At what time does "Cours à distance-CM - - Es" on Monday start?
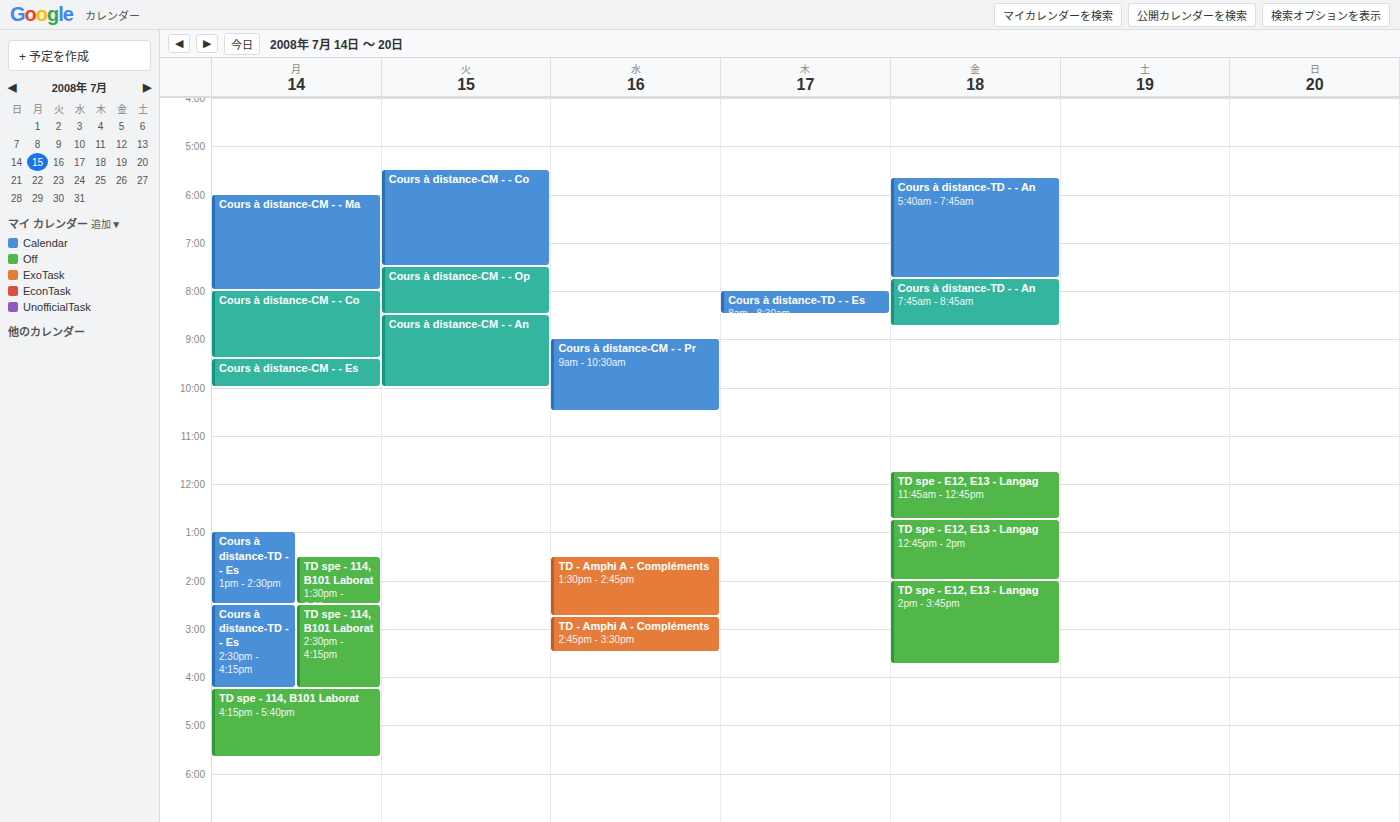
09:25